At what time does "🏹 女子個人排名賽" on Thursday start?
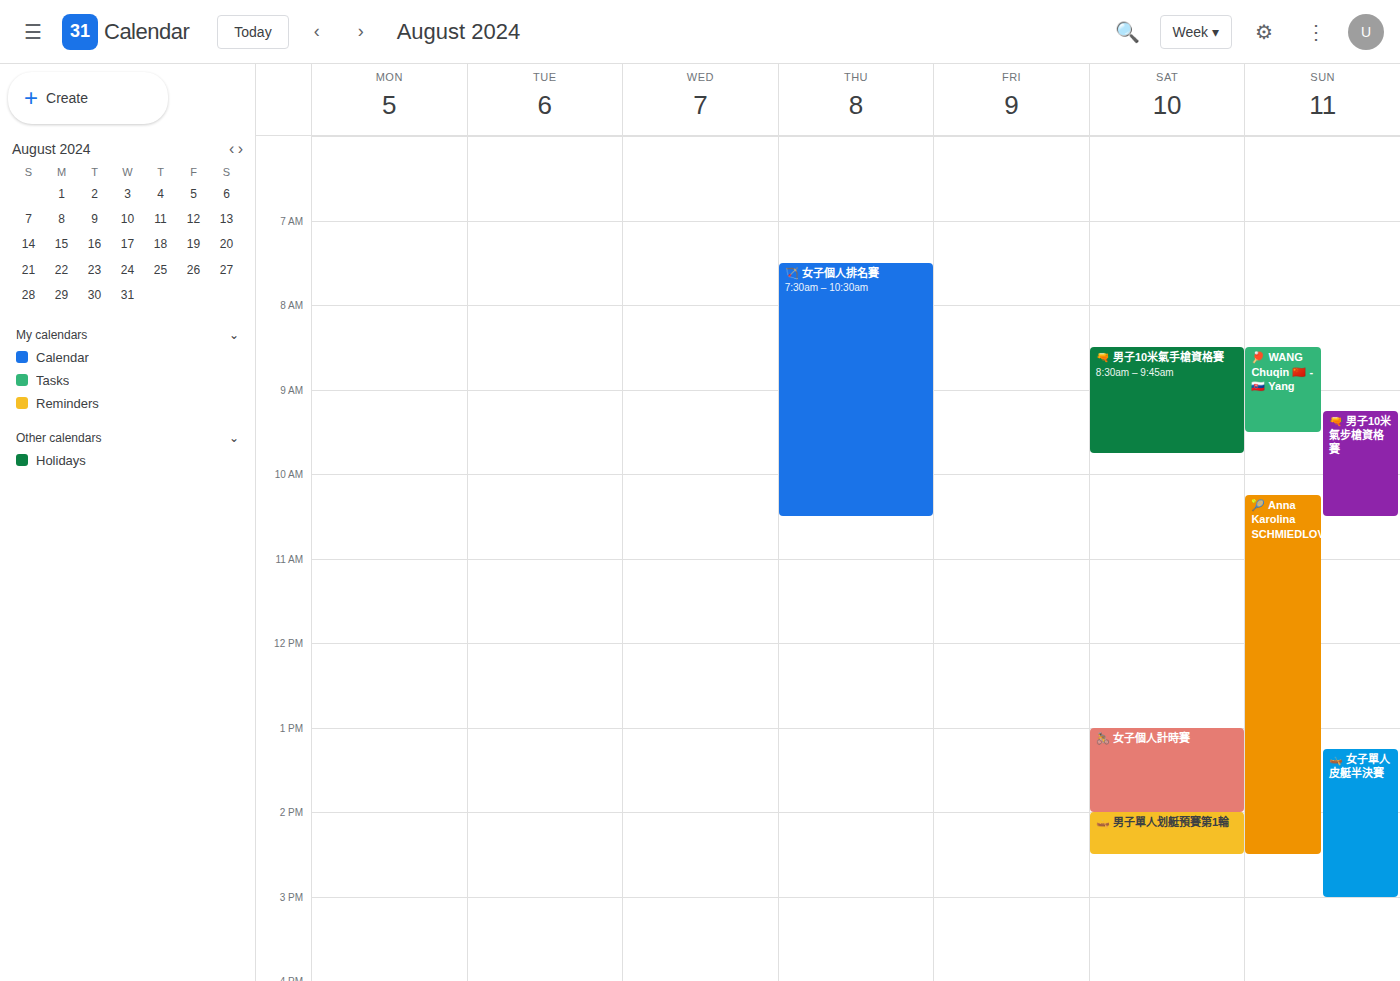
7:30 AM